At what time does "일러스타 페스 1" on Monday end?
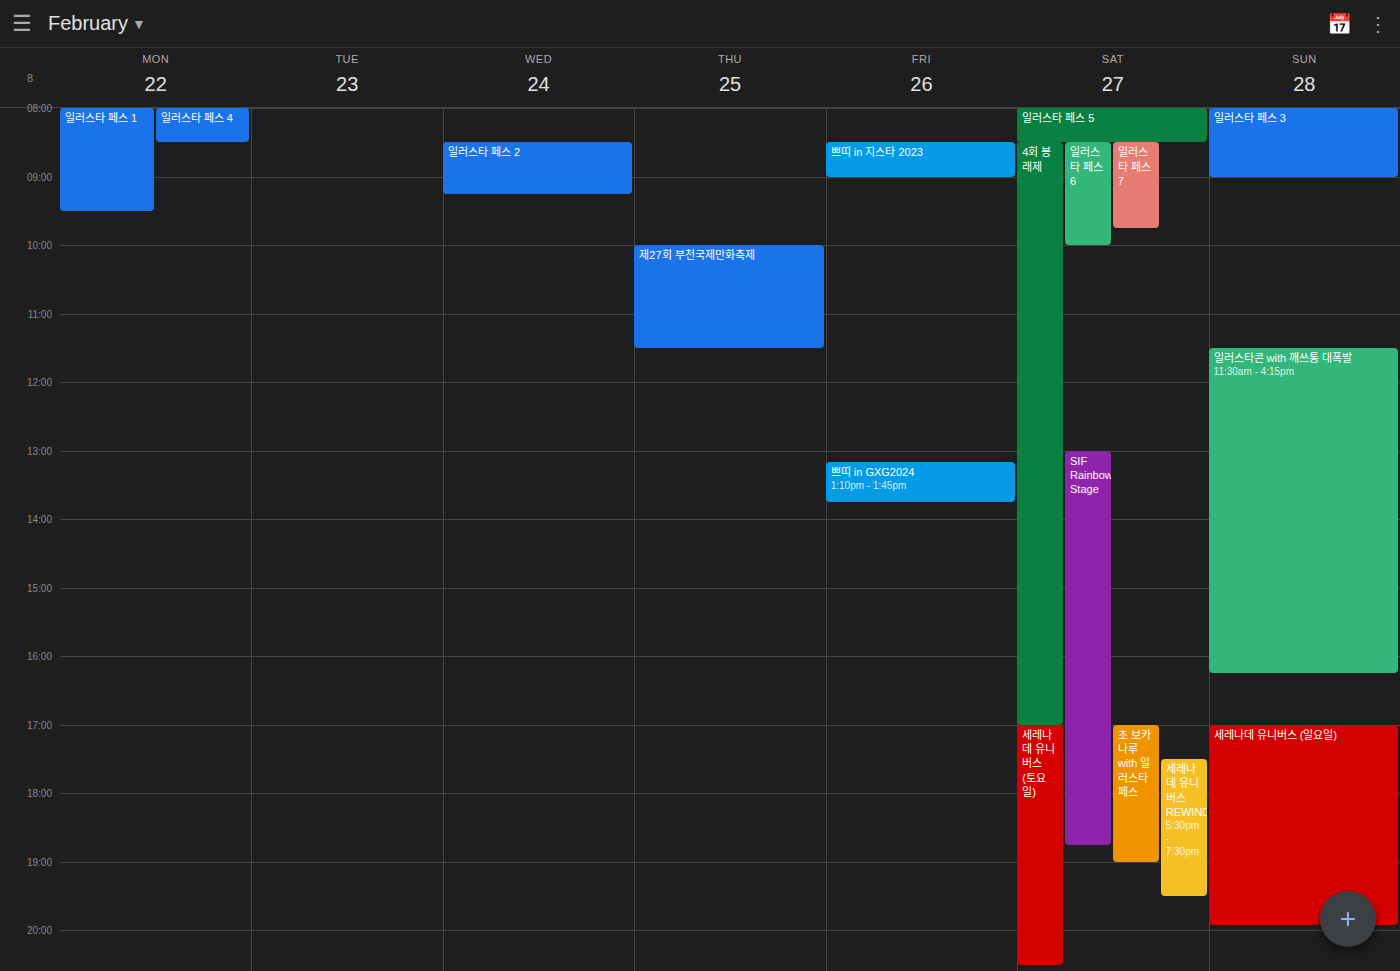
09:30